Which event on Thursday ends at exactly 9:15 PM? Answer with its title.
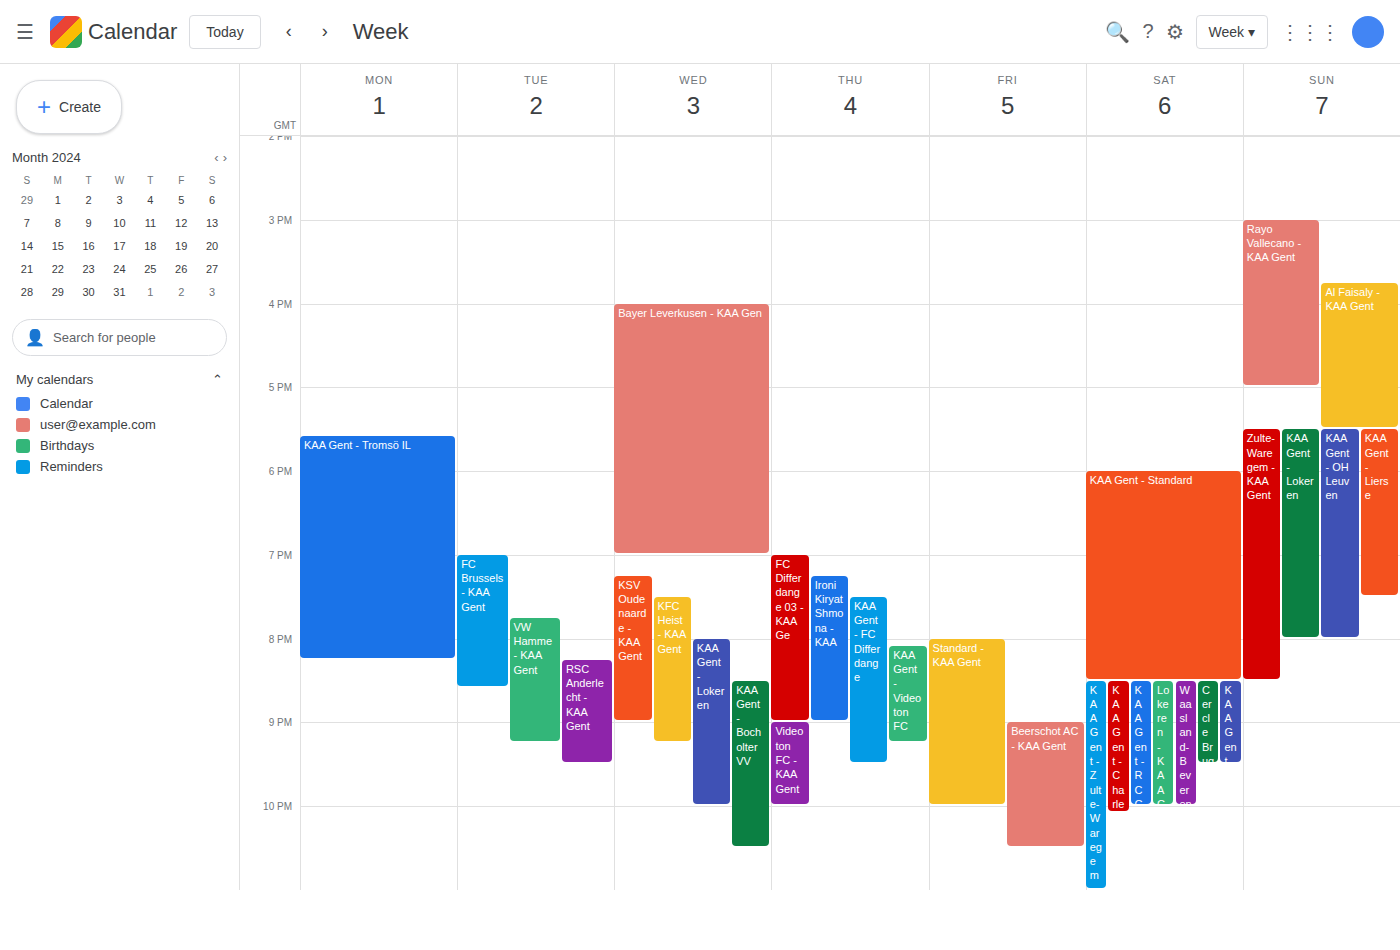
"KAA Gent - Videoton FC"